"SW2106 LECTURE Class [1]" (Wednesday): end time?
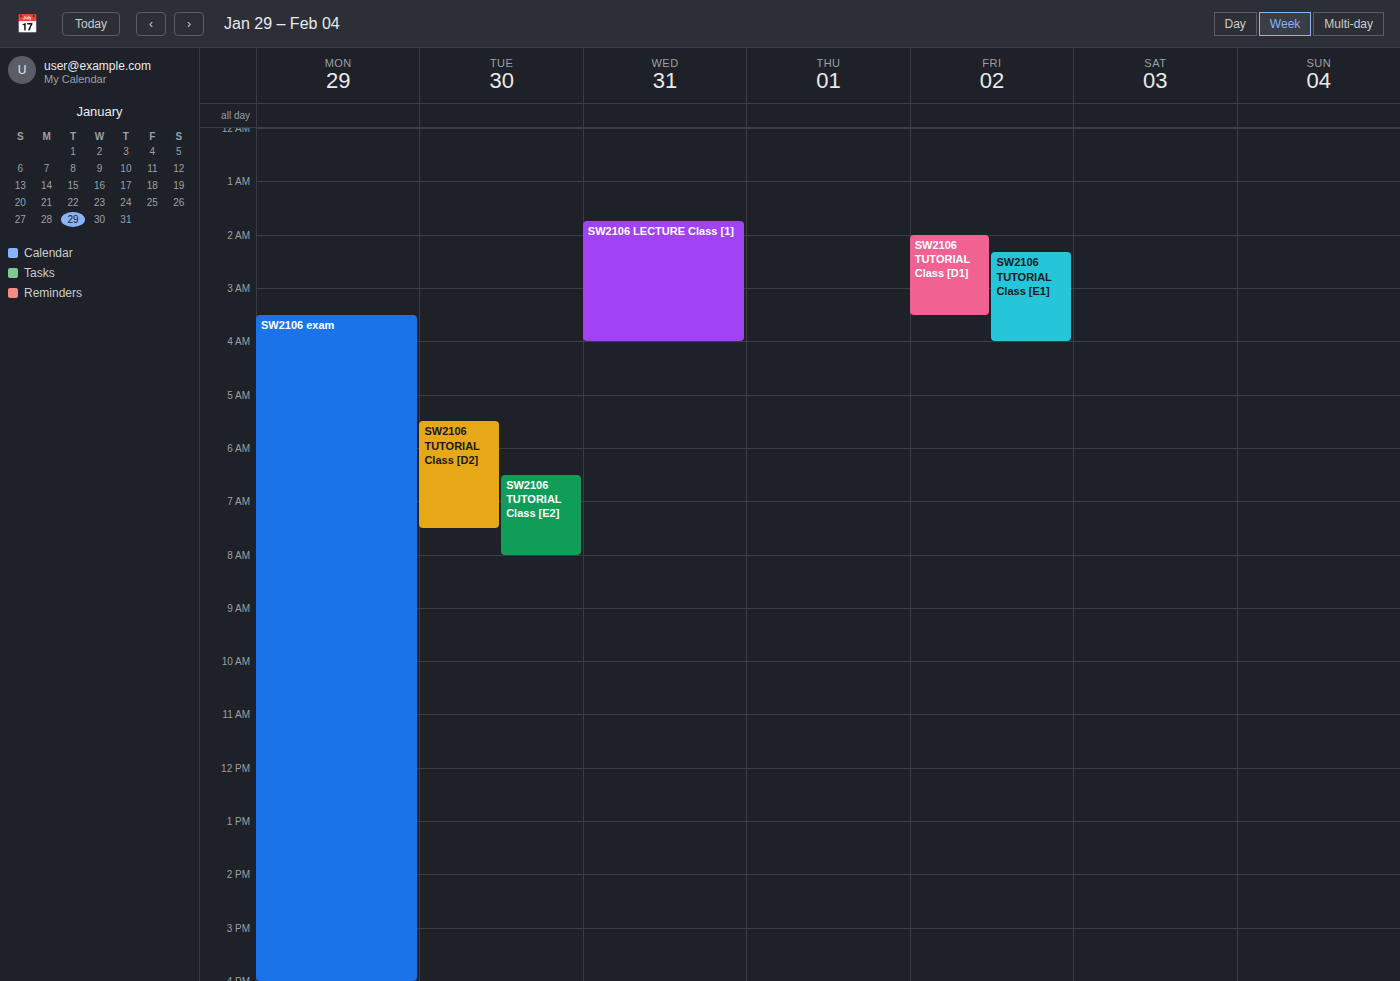
04:00